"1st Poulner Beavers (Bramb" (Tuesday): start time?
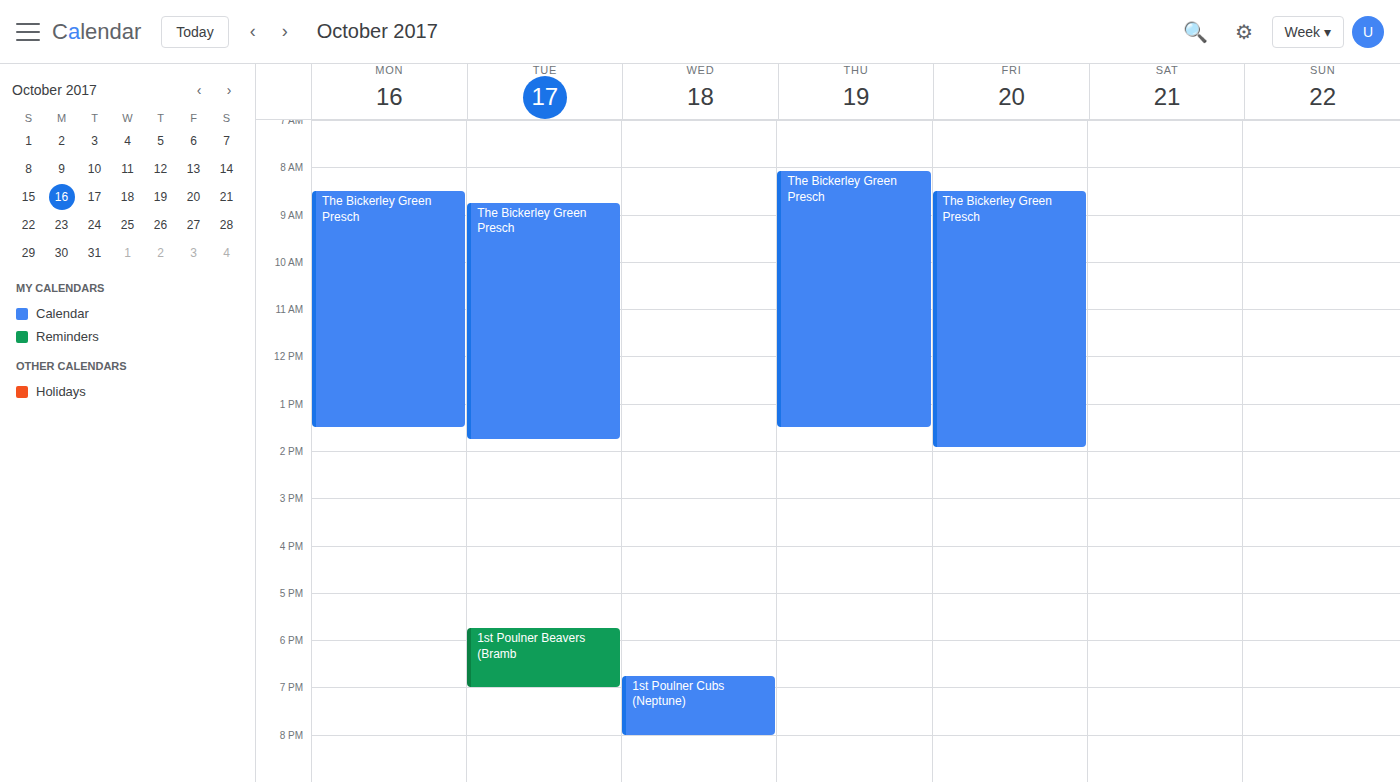
5:45 PM